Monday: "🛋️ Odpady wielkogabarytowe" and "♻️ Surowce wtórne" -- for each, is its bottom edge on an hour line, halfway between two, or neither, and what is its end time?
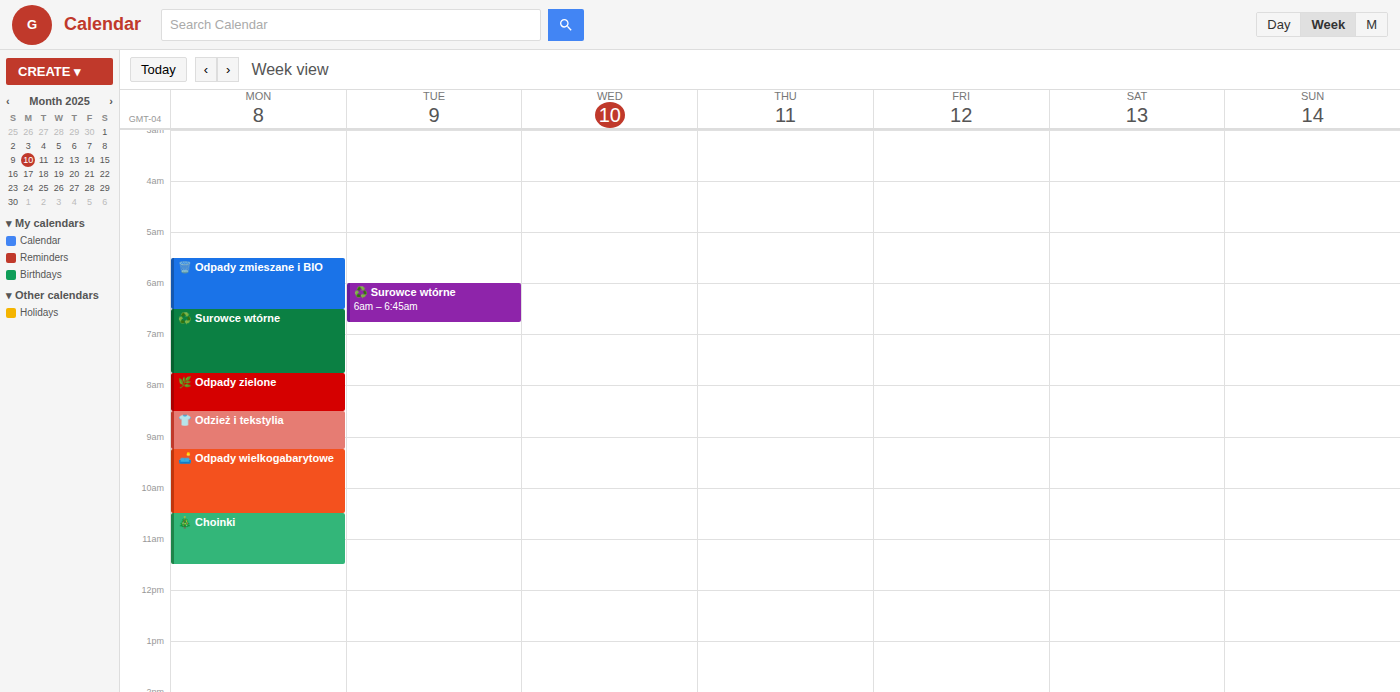
"🛋️ Odpady wielkogabarytowe": 10:30 AM, halfway between the 10 AM and 11 AM lines. "♻️ Surowce wtórne": 7:45 AM, neither: three quarters of the way from the 7 AM line to the 8 AM line.